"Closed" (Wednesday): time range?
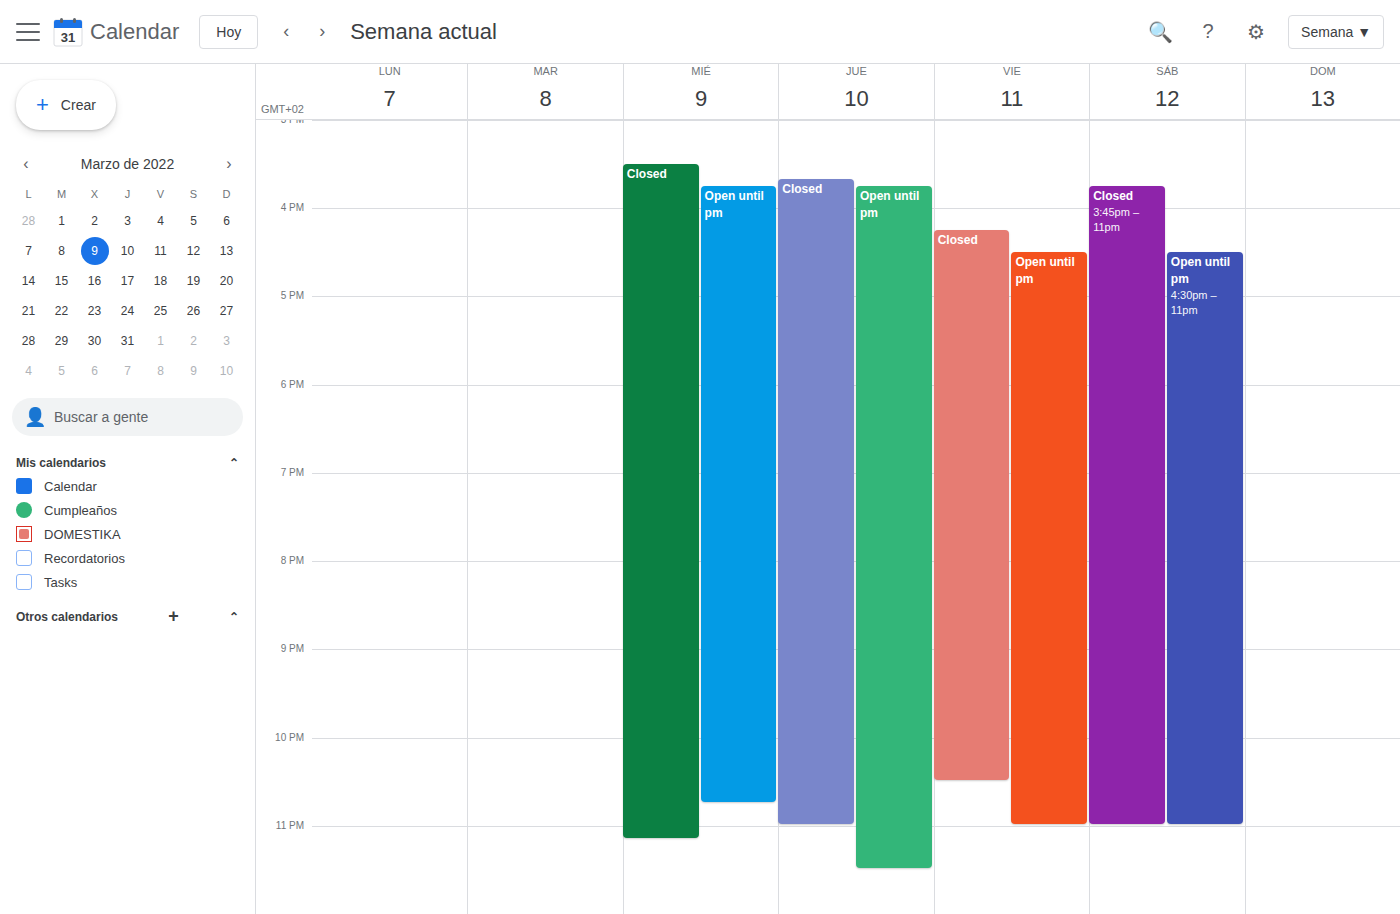
3:30 PM to 11:10 PM